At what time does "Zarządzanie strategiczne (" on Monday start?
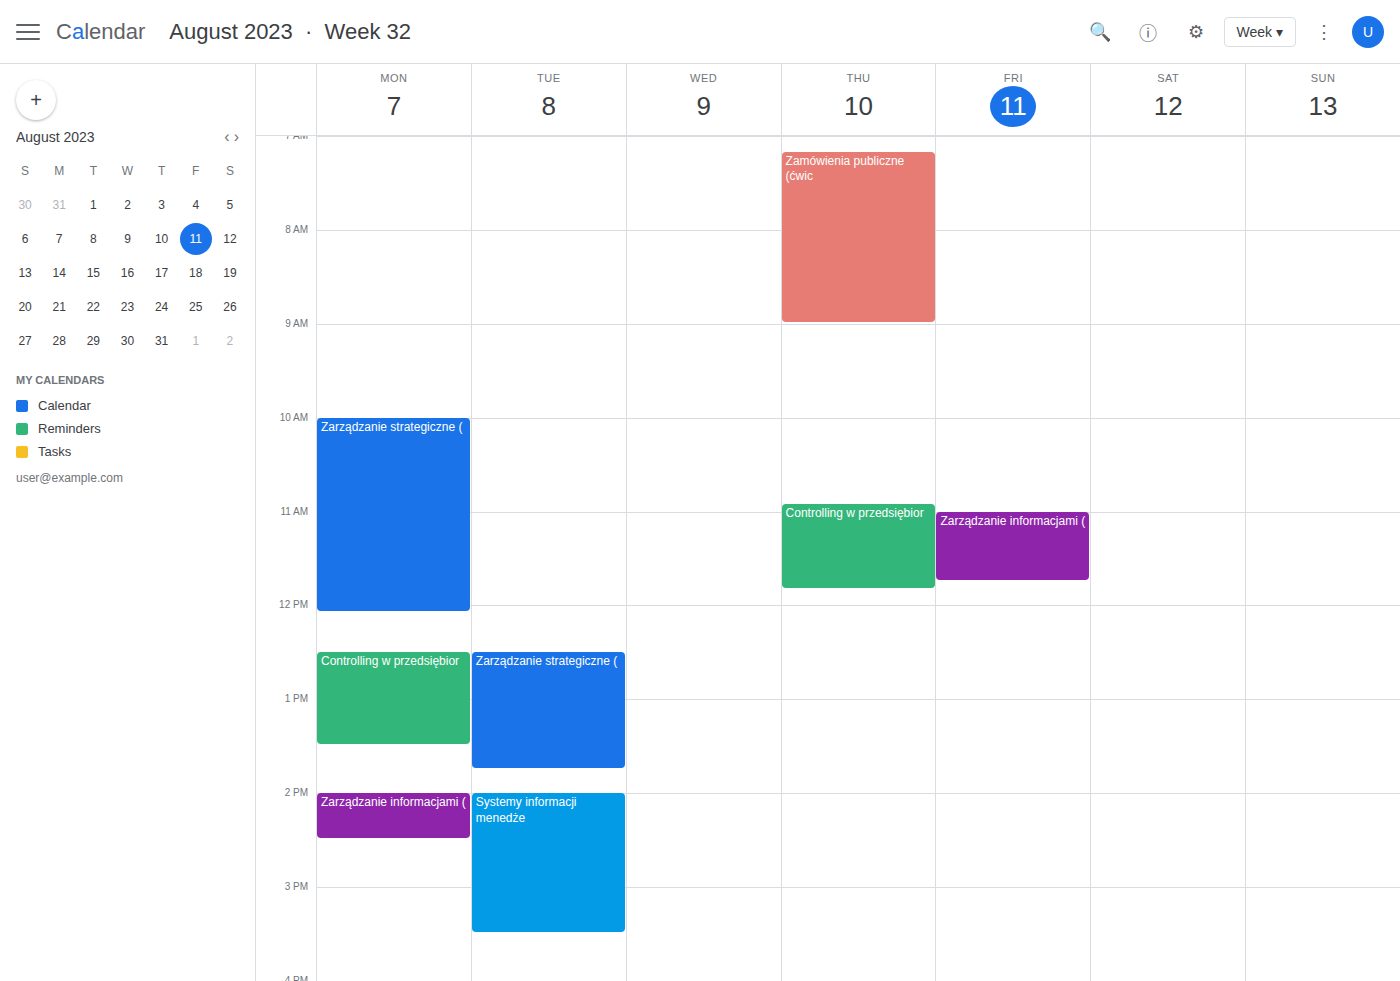
10:00 AM